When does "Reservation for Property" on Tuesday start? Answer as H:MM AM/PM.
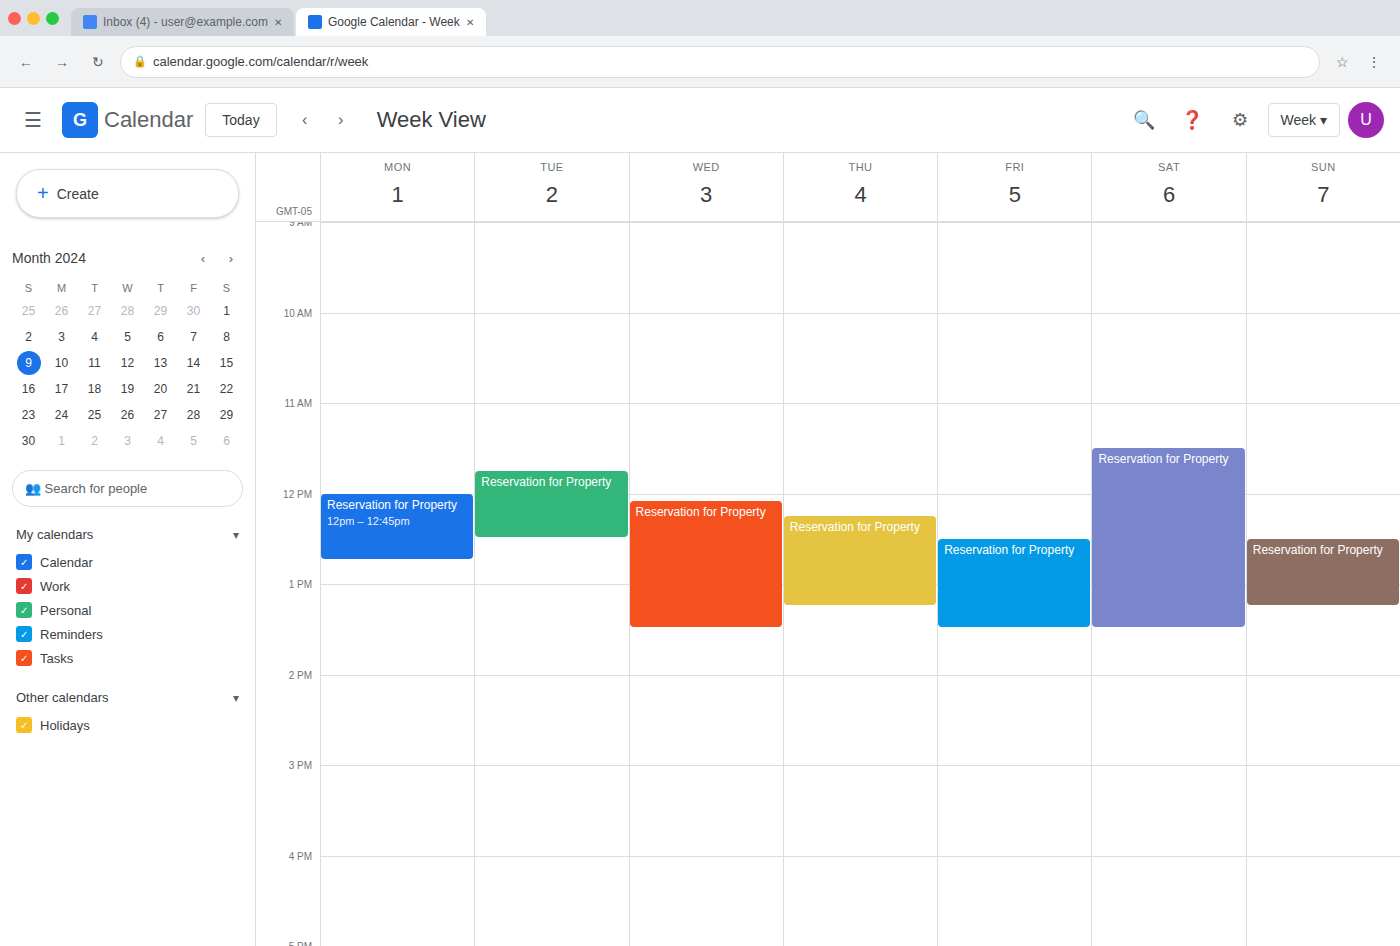
11:45 AM